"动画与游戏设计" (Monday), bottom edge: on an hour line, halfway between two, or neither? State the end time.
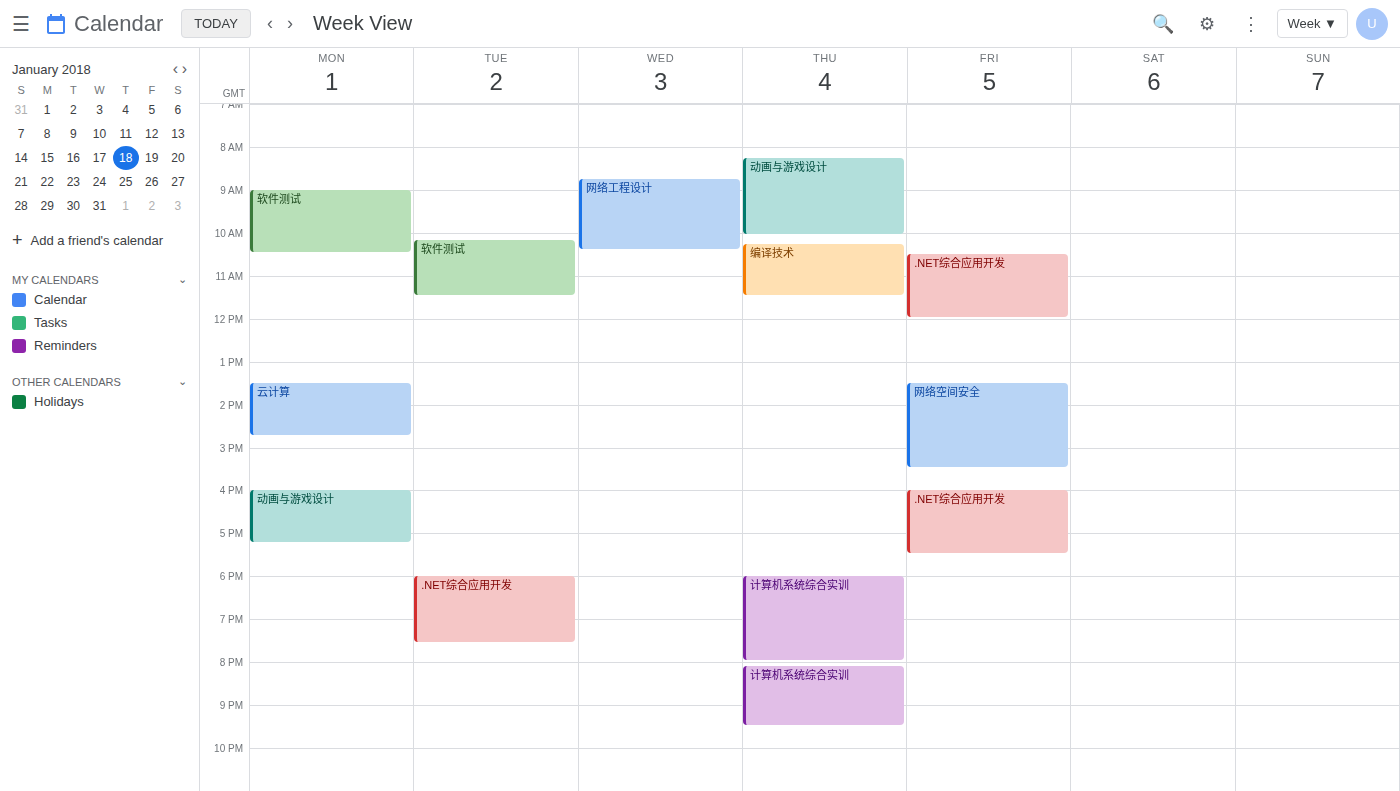
5:15 PM -- neither: a quarter of the way from the 5 PM line to the 6 PM line.